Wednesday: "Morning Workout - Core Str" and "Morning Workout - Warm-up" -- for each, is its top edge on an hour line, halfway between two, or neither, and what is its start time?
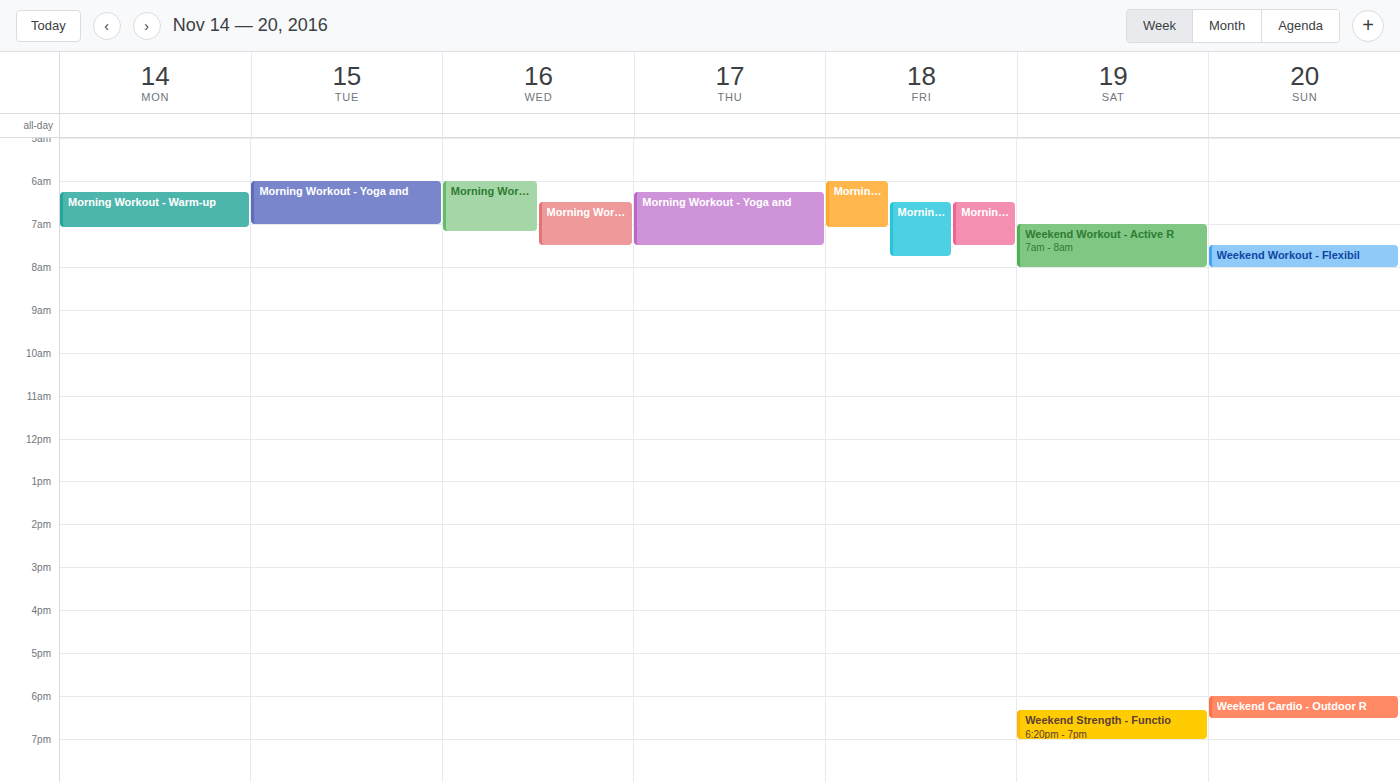
"Morning Workout - Core Str": 6:30 AM, halfway between the 6 AM and 7 AM lines. "Morning Workout - Warm-up": 6:00 AM, exactly on the 6 AM line.